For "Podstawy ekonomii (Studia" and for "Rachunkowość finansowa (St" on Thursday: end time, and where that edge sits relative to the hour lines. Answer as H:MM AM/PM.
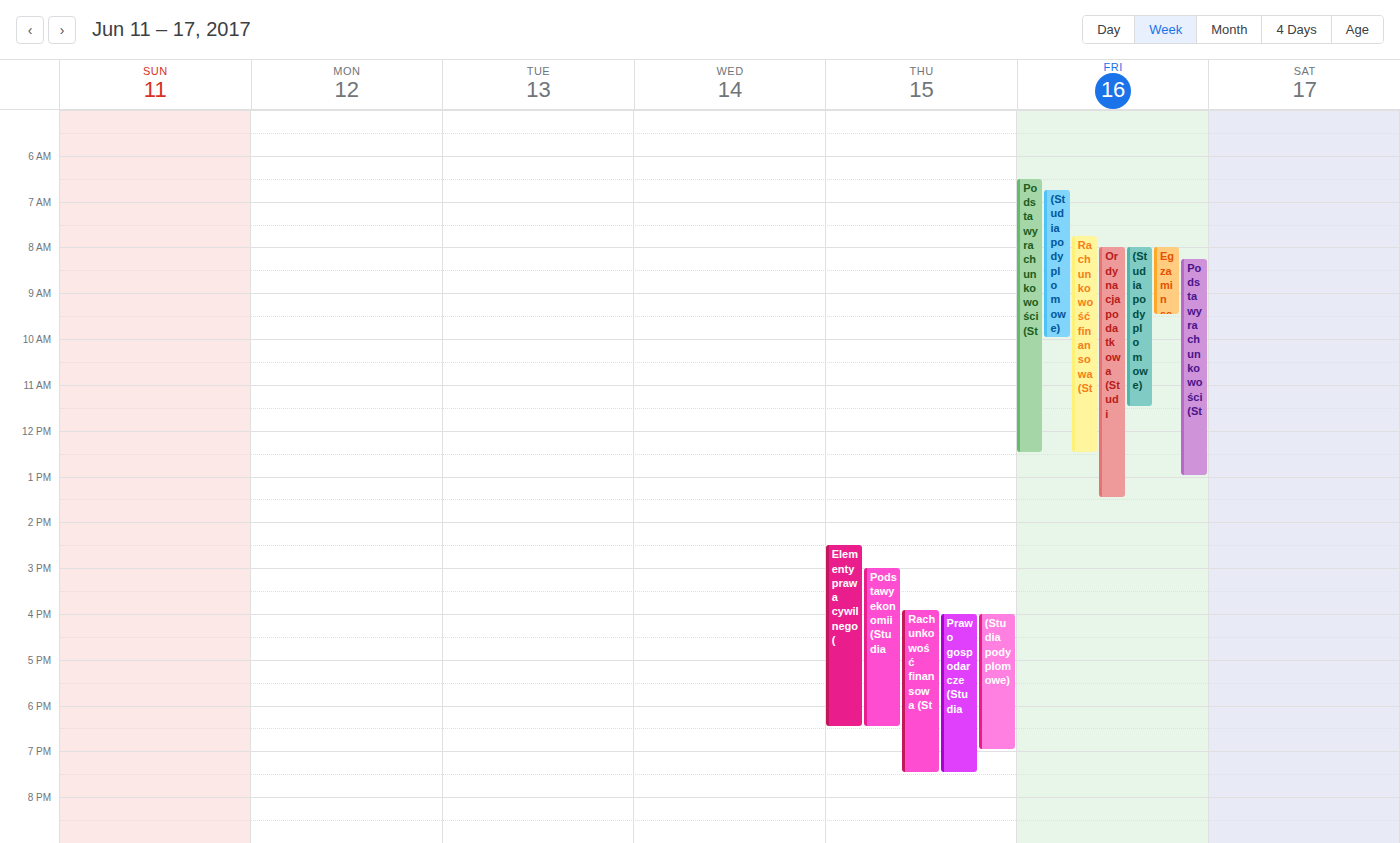
"Podstawy ekonomii (Studia": 6:30 PM, halfway between the 6 PM and 7 PM lines. "Rachunkowość finansowa (St": 7:30 PM, halfway between the 7 PM and 8 PM lines.